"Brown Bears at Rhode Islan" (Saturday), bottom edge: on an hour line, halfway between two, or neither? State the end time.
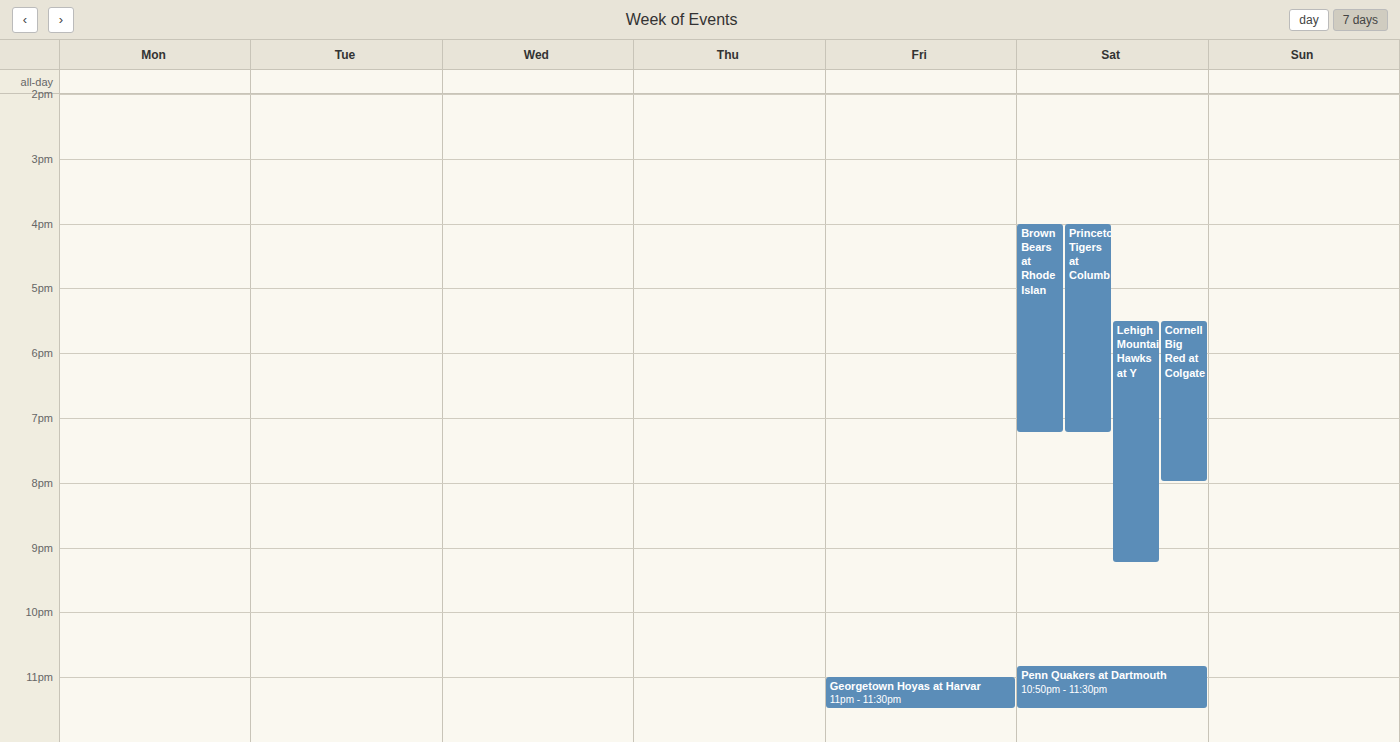
7:15 PM -- neither: a quarter of the way from the 7 PM line to the 8 PM line.